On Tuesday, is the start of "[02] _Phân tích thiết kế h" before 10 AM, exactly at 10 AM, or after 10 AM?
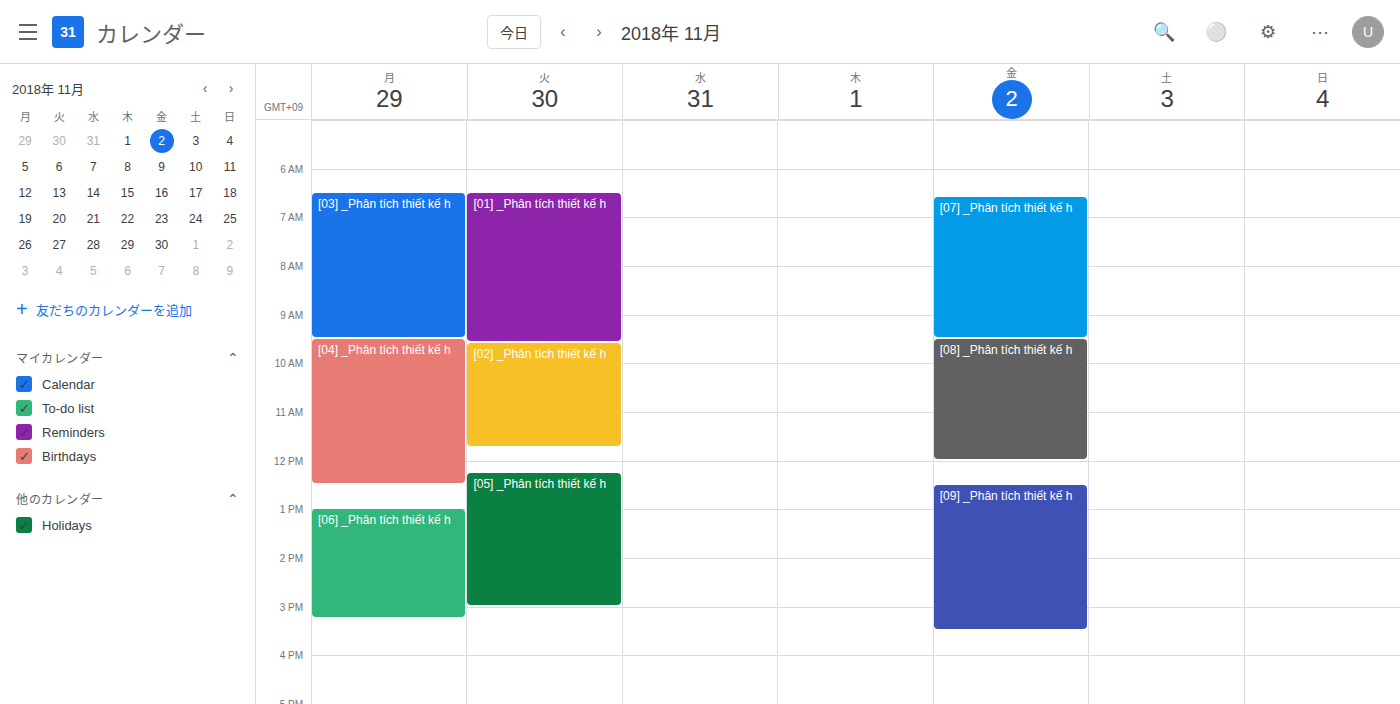
9:35 AM -- before 10 AM, 25 minutes above the 10 AM line.